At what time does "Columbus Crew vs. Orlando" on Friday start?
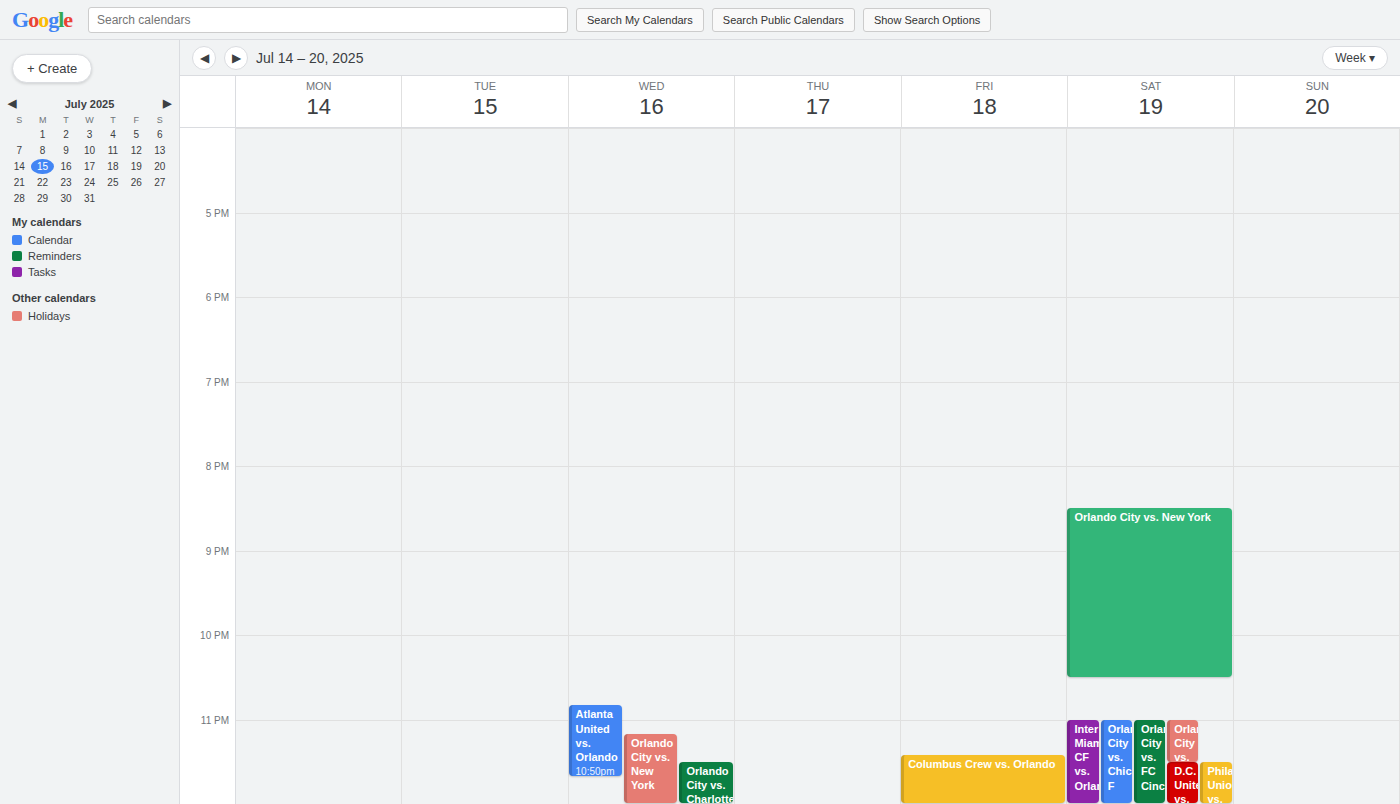
23:25